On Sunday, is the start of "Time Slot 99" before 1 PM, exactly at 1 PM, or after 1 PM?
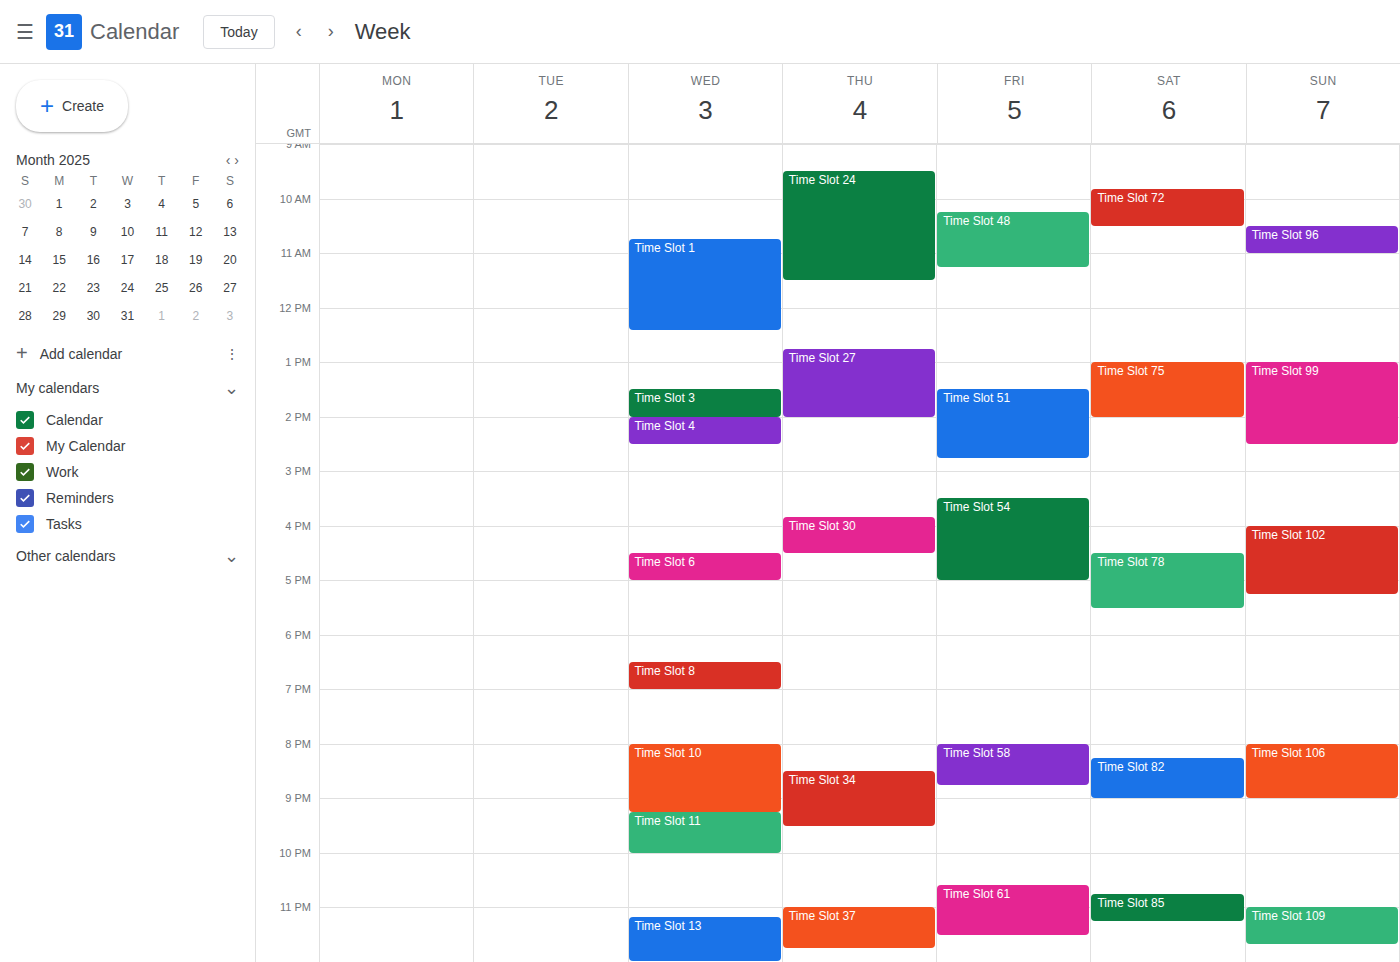
1:00 PM -- exactly at 1 PM, on the 1 PM line.